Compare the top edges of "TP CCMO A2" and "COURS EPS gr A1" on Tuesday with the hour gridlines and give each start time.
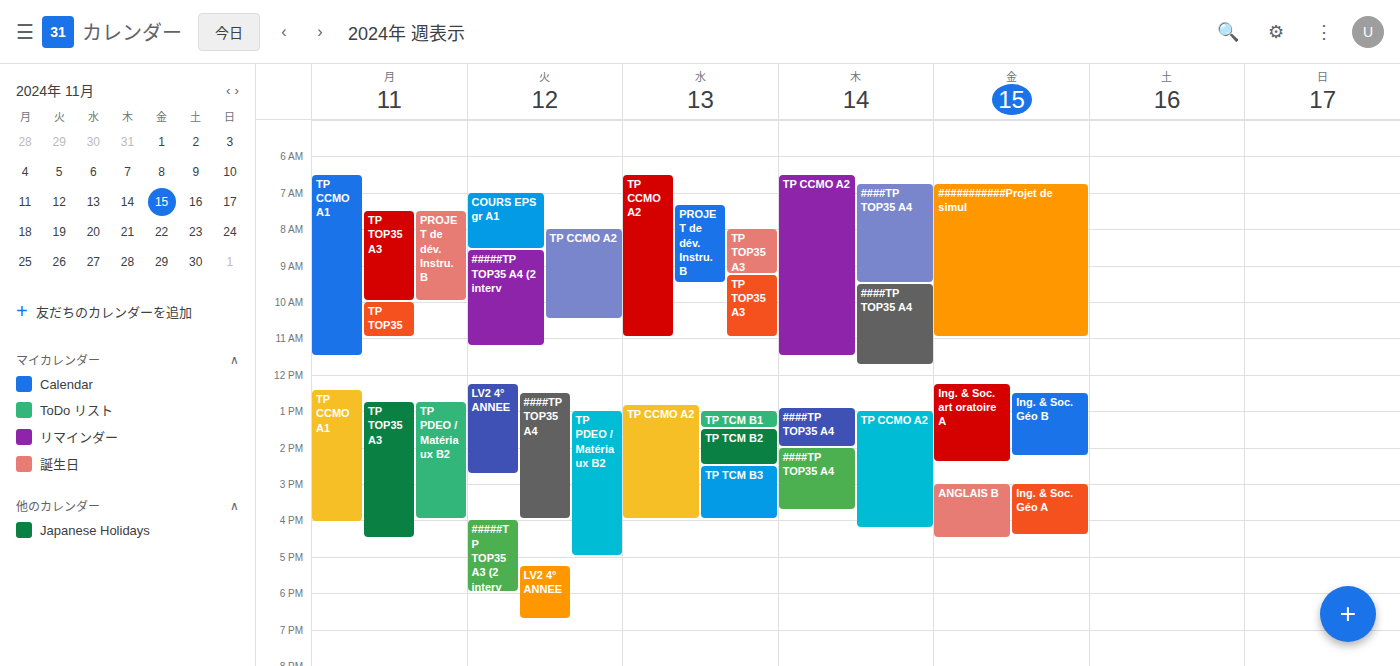
"TP CCMO A2": 8:00 AM, exactly on the 8 AM line. "COURS EPS gr A1": 7:00 AM, exactly on the 7 AM line.